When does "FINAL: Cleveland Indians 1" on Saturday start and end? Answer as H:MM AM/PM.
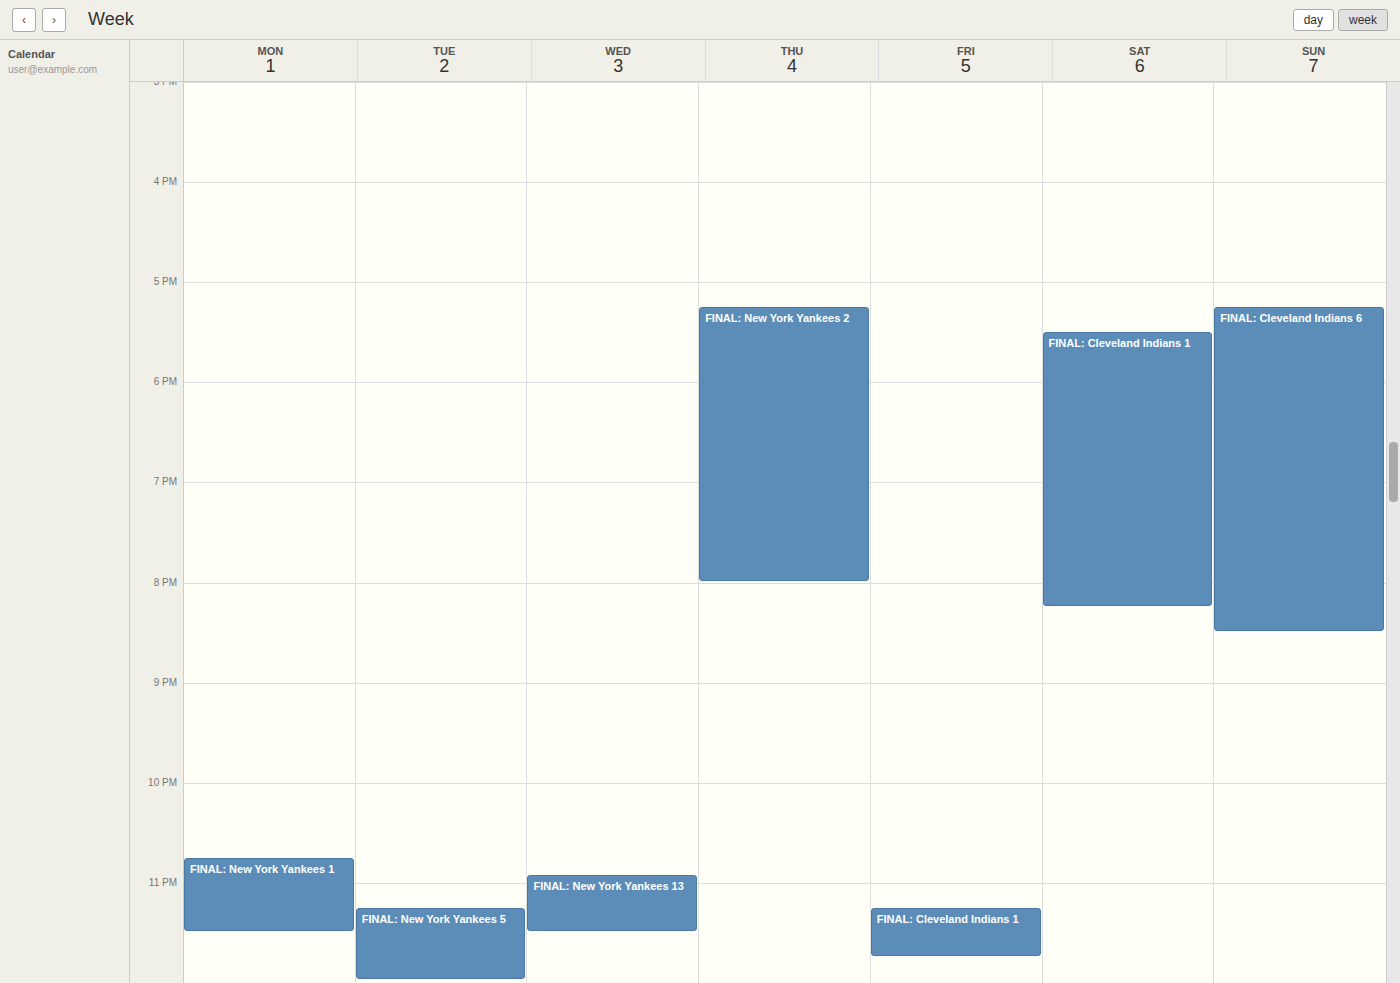
5:30 PM to 8:15 PM